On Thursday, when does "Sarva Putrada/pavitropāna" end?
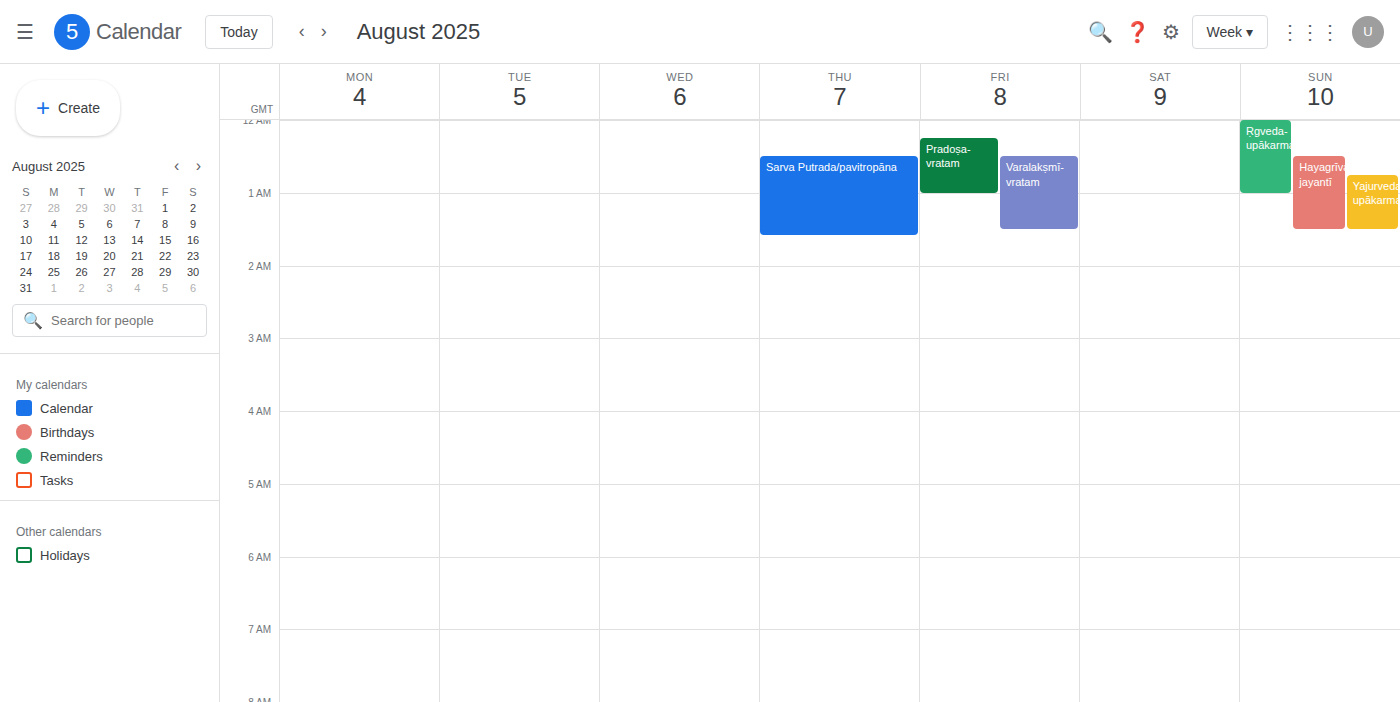
01:35